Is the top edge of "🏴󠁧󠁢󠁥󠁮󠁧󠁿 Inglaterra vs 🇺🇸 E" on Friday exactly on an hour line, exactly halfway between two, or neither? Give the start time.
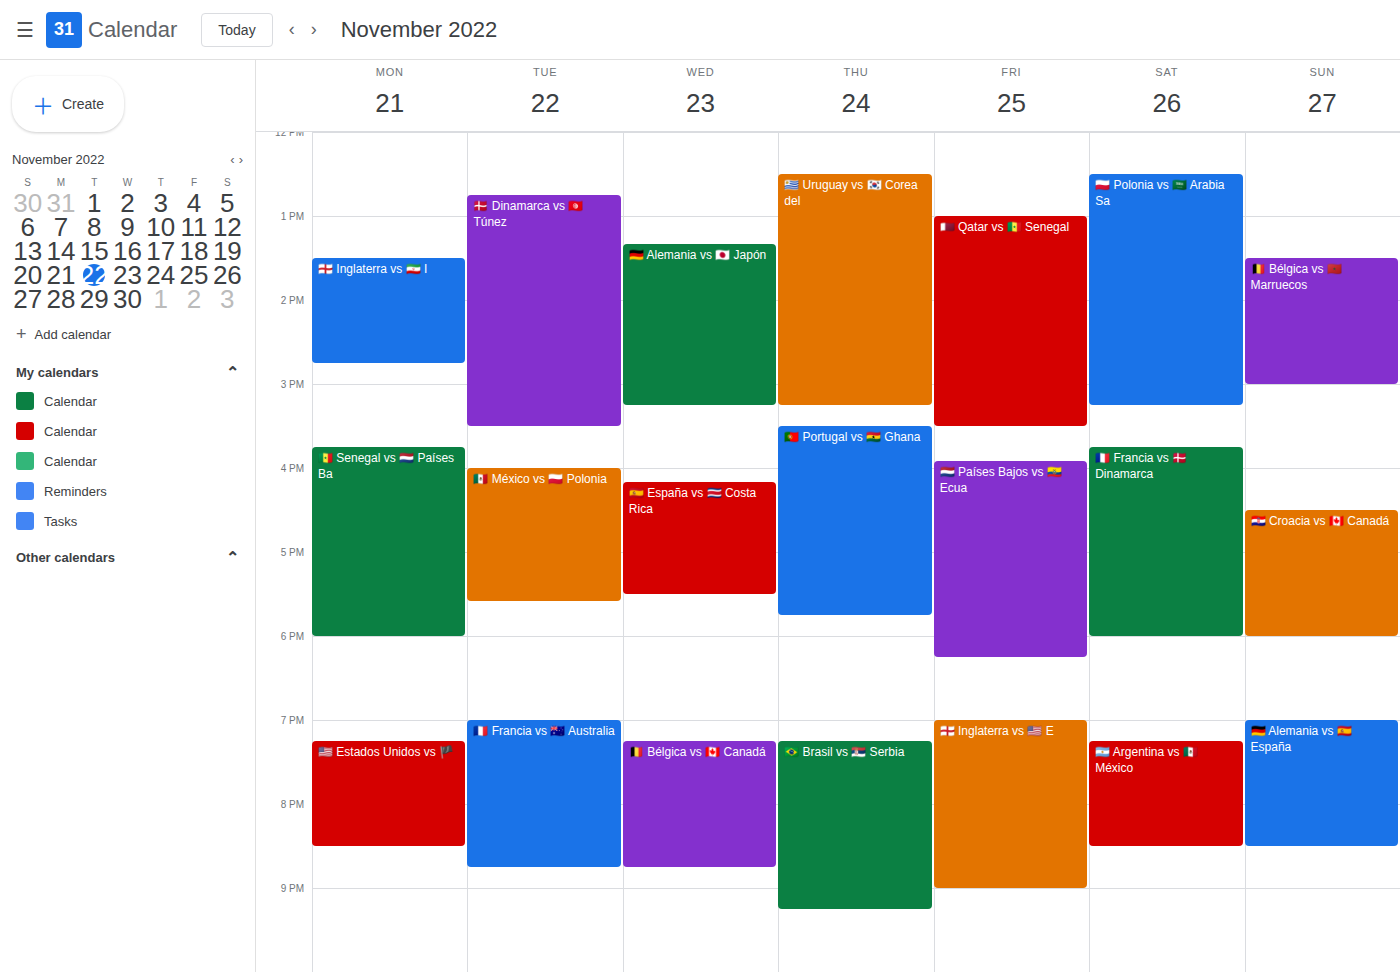
7:00 PM -- exactly on the 7 PM line.